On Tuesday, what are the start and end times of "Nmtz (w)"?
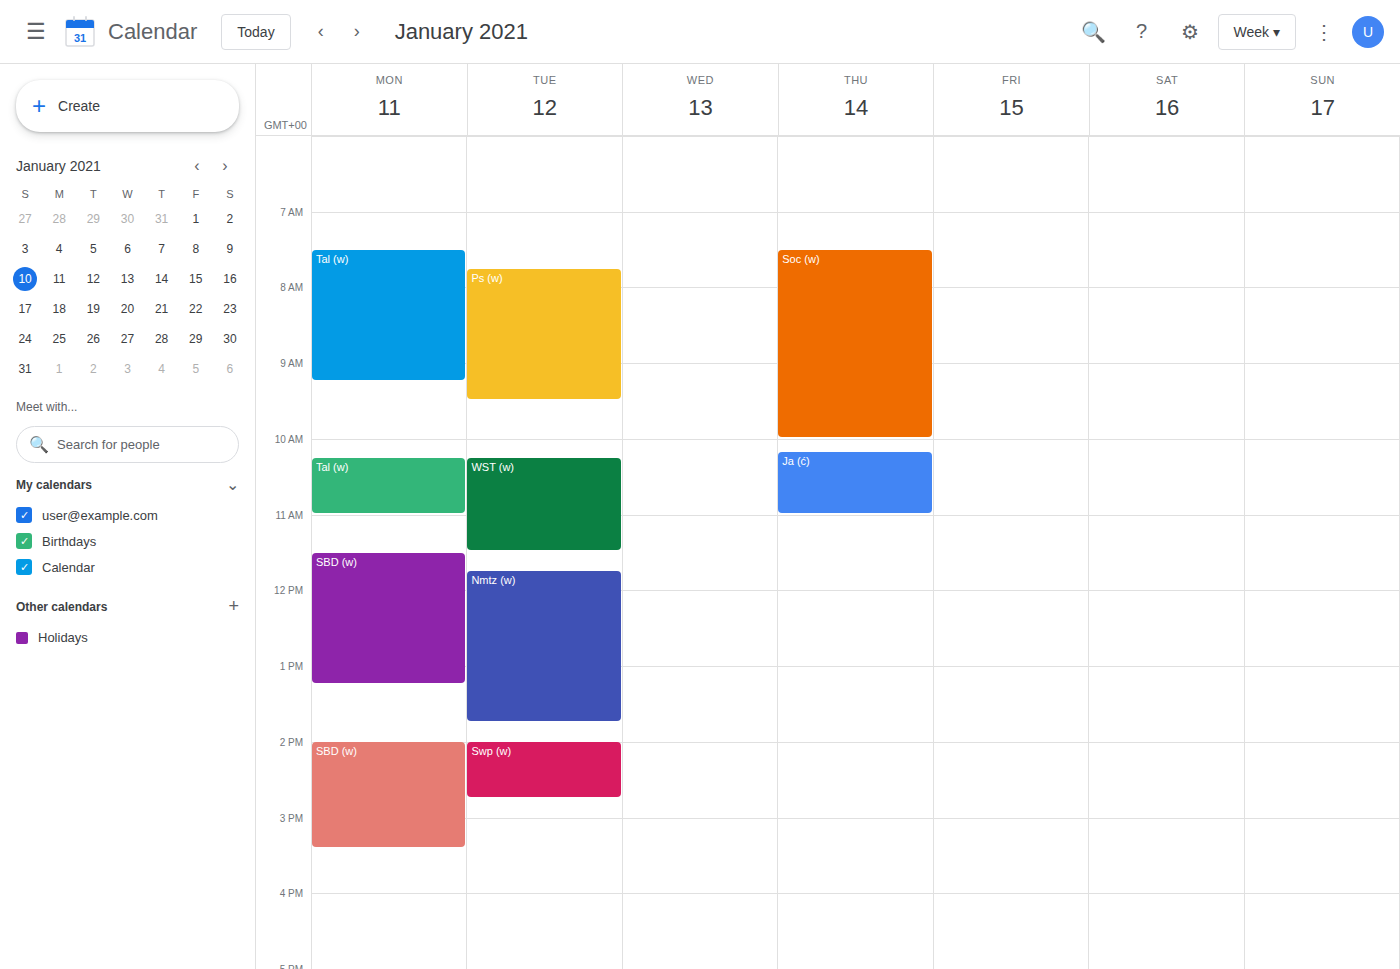
11:45 AM to 1:45 PM